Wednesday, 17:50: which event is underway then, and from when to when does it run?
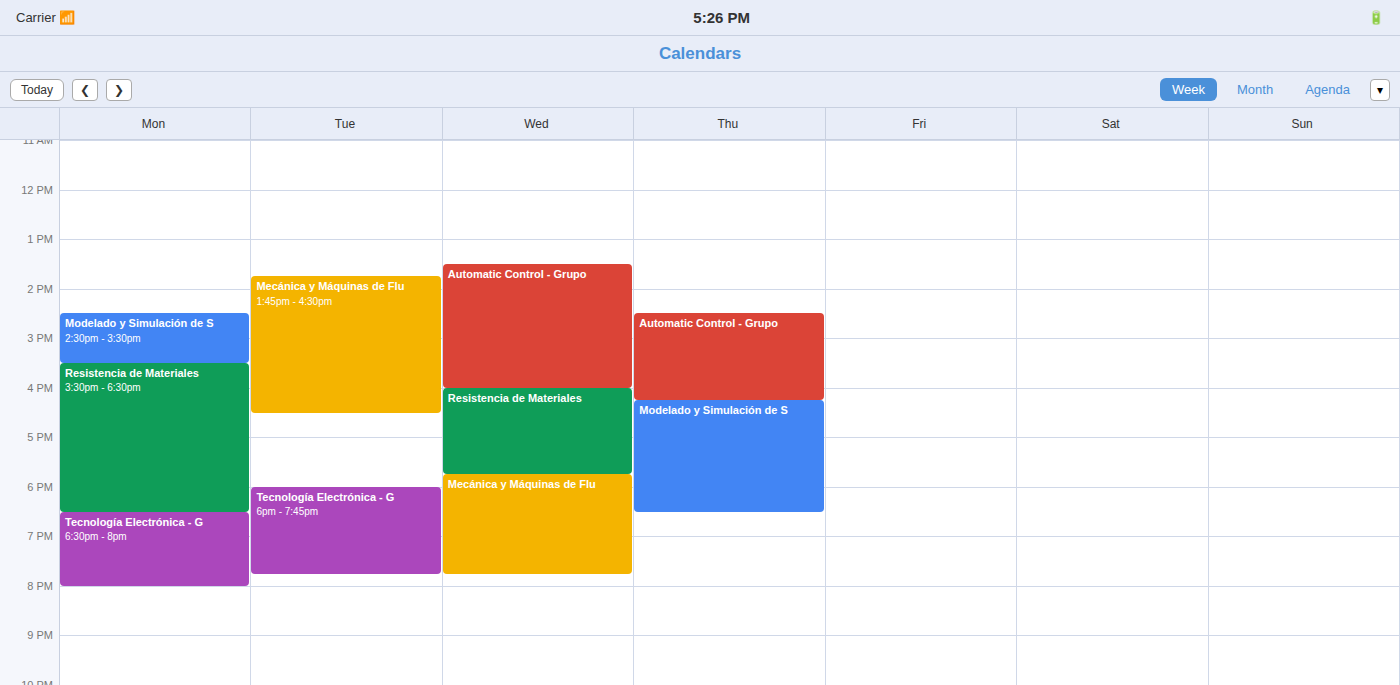
"Mecánica y Máquinas de Flu", 17:45 to 19:45